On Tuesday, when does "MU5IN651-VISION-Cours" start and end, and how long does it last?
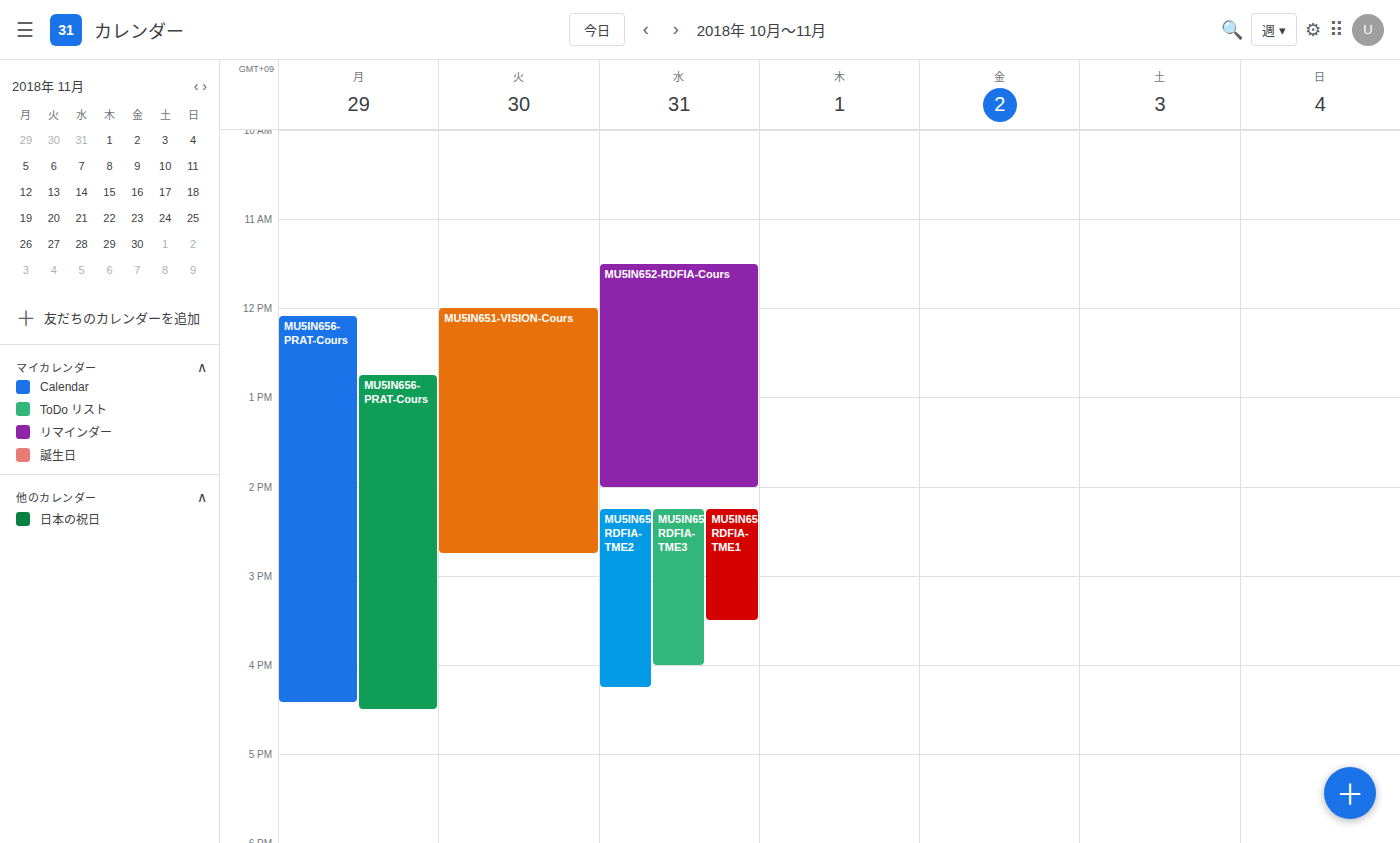
12:00 PM to 2:45 PM, 2 hours 45 minutes